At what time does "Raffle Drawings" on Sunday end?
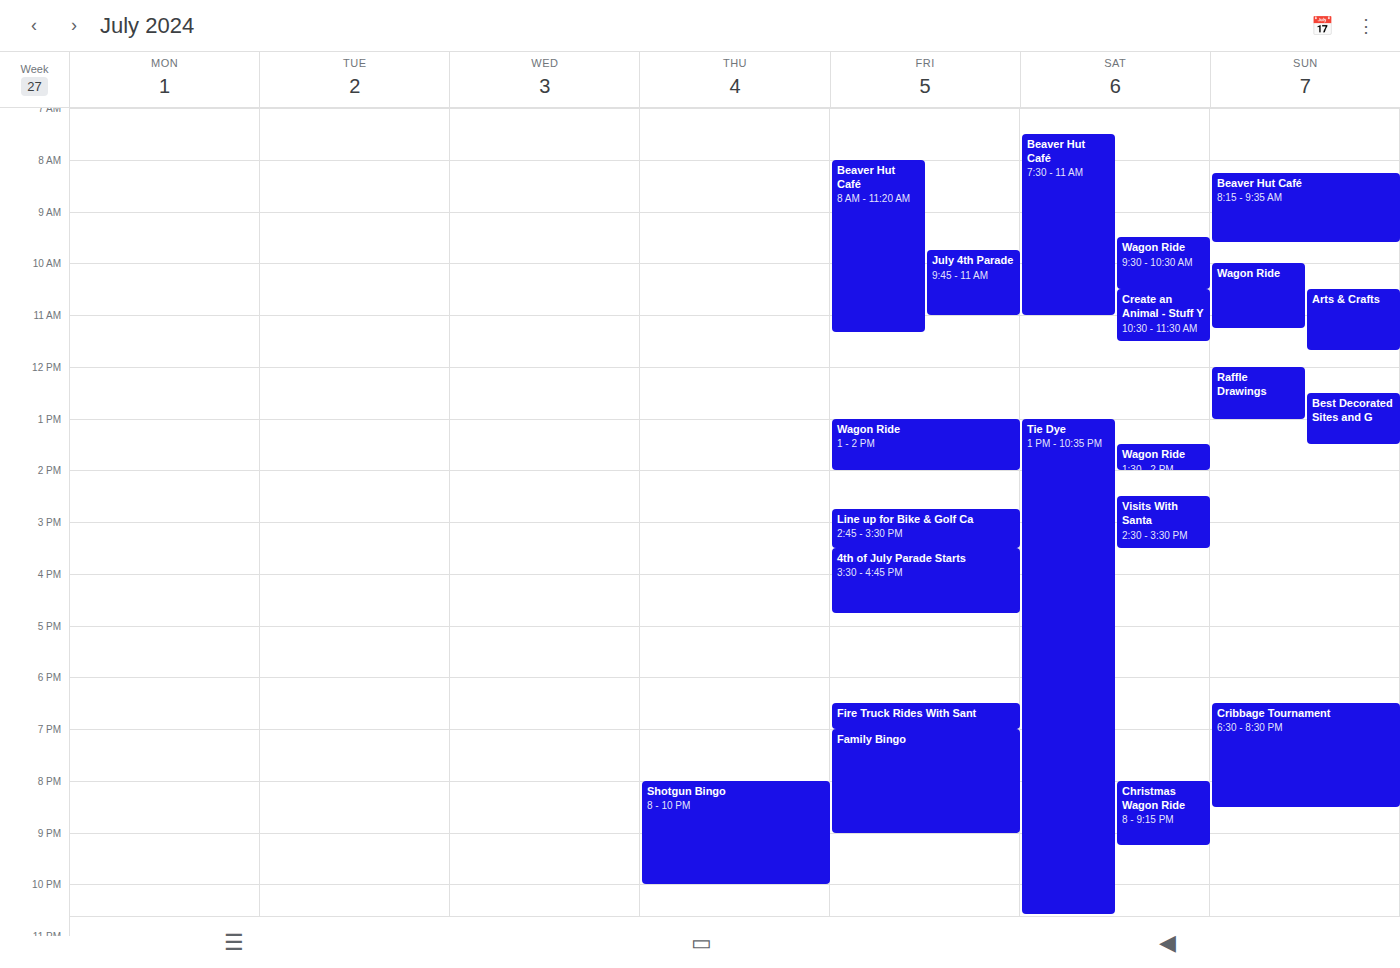
1:00 PM